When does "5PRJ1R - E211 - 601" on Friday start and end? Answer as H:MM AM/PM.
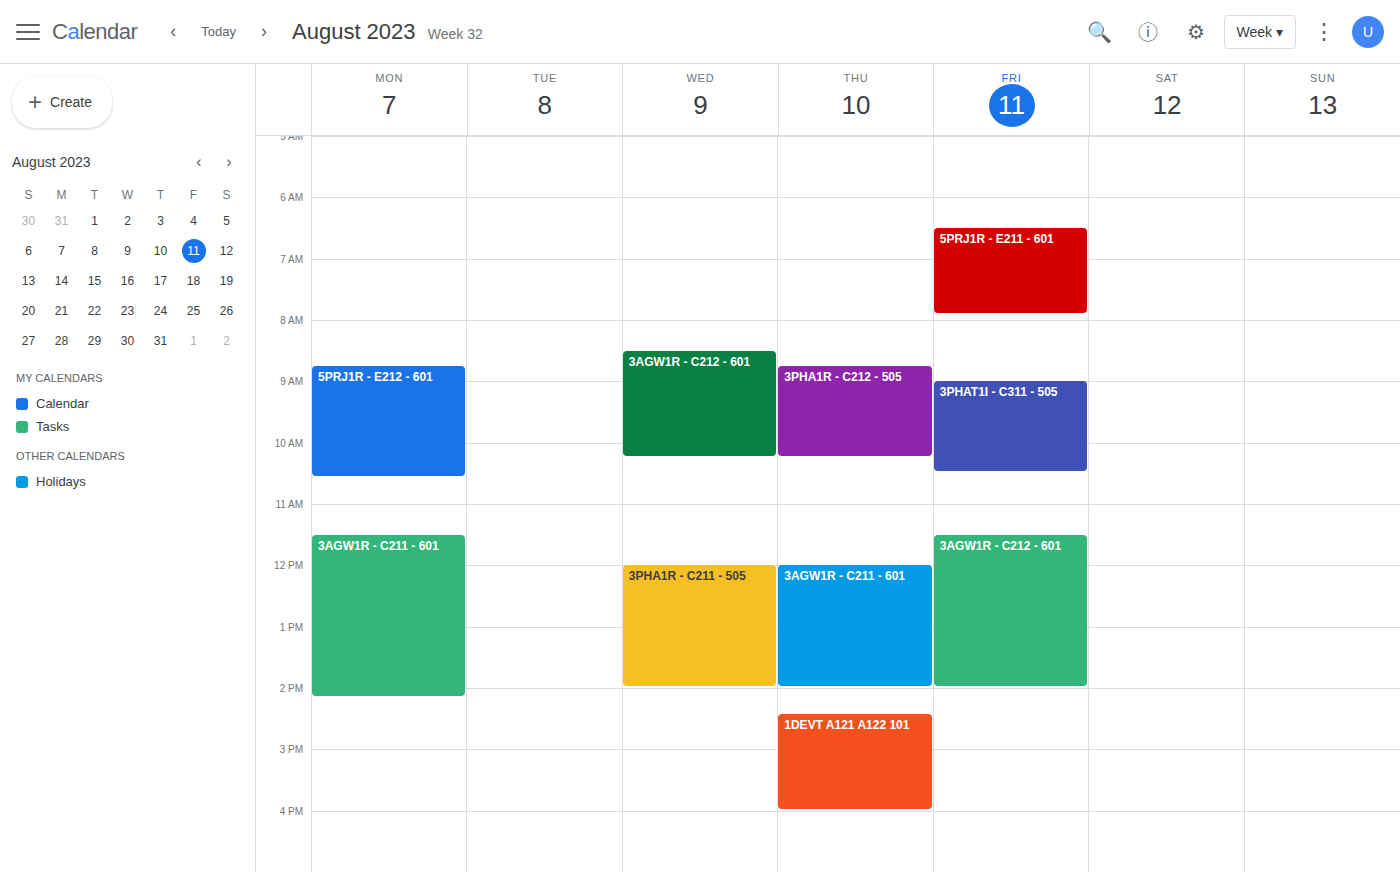
6:30 AM to 7:55 AM